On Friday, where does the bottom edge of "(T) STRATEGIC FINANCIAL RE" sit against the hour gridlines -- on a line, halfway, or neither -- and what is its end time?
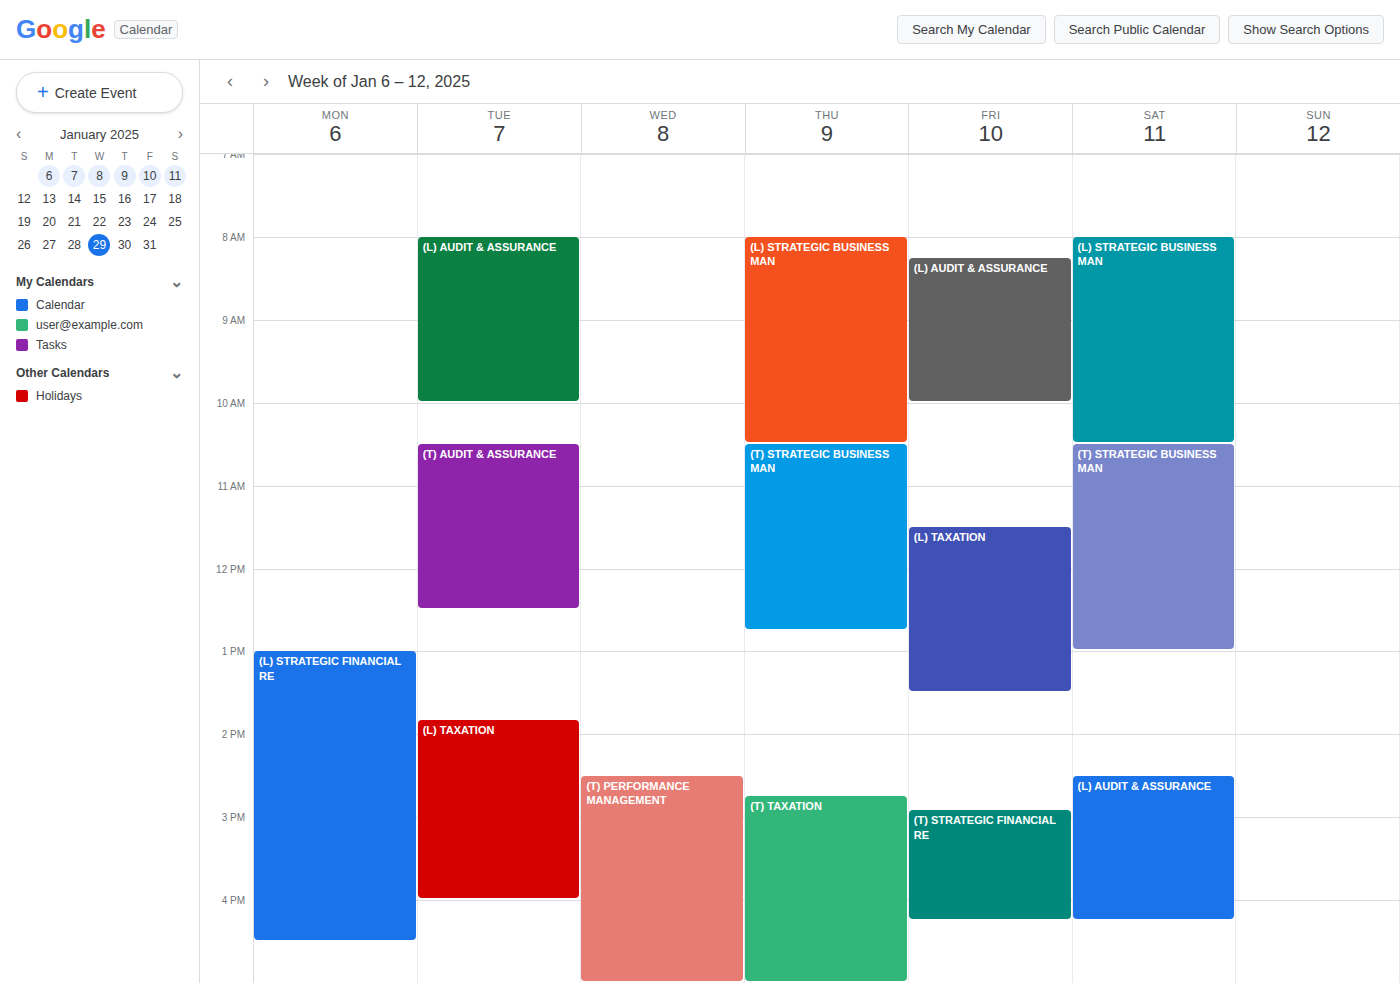
16:15 -- neither: a quarter of the way from the 16:00 line to the 17:00 line.